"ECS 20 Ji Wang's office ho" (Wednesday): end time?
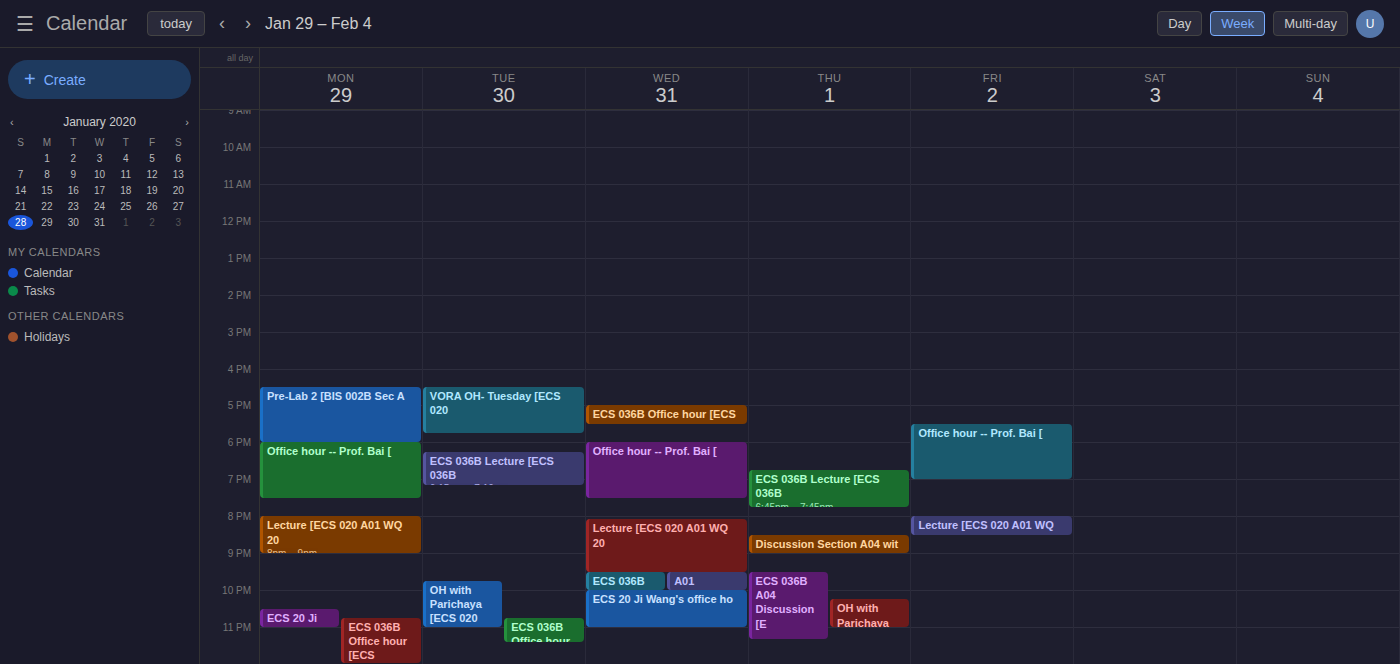
11:00 PM